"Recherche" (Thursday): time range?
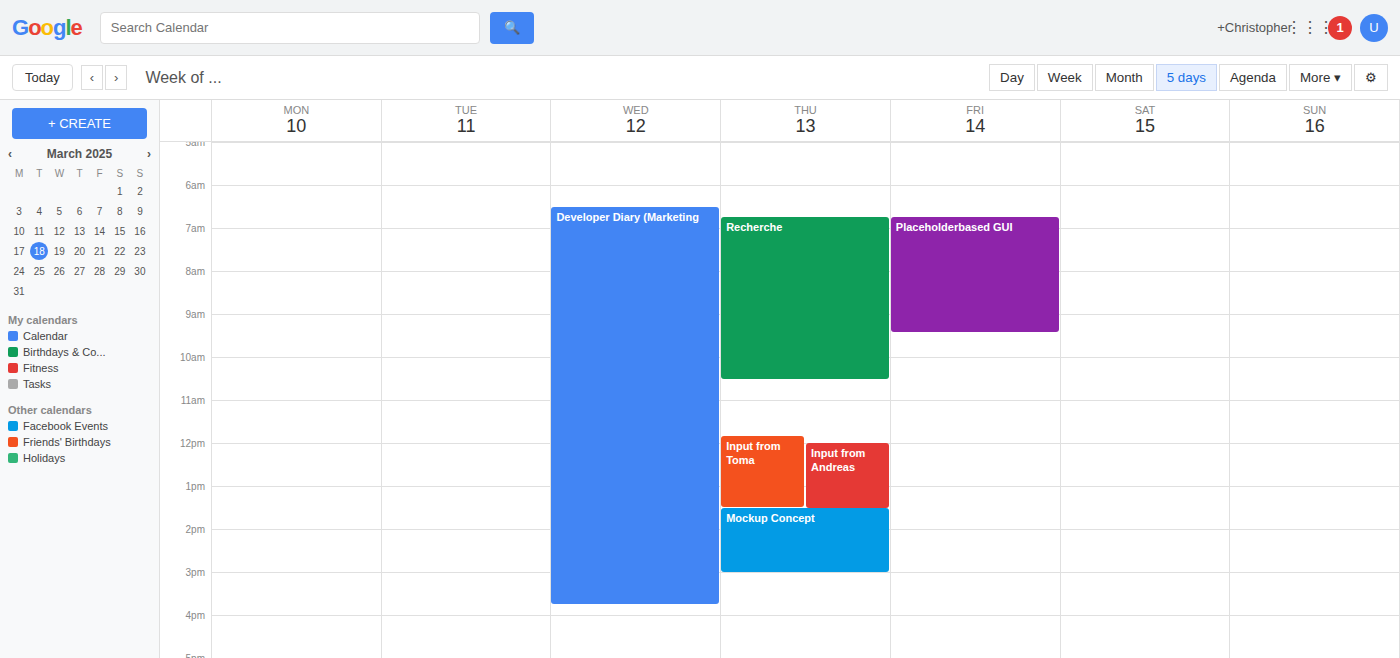
6:45 AM to 10:30 AM